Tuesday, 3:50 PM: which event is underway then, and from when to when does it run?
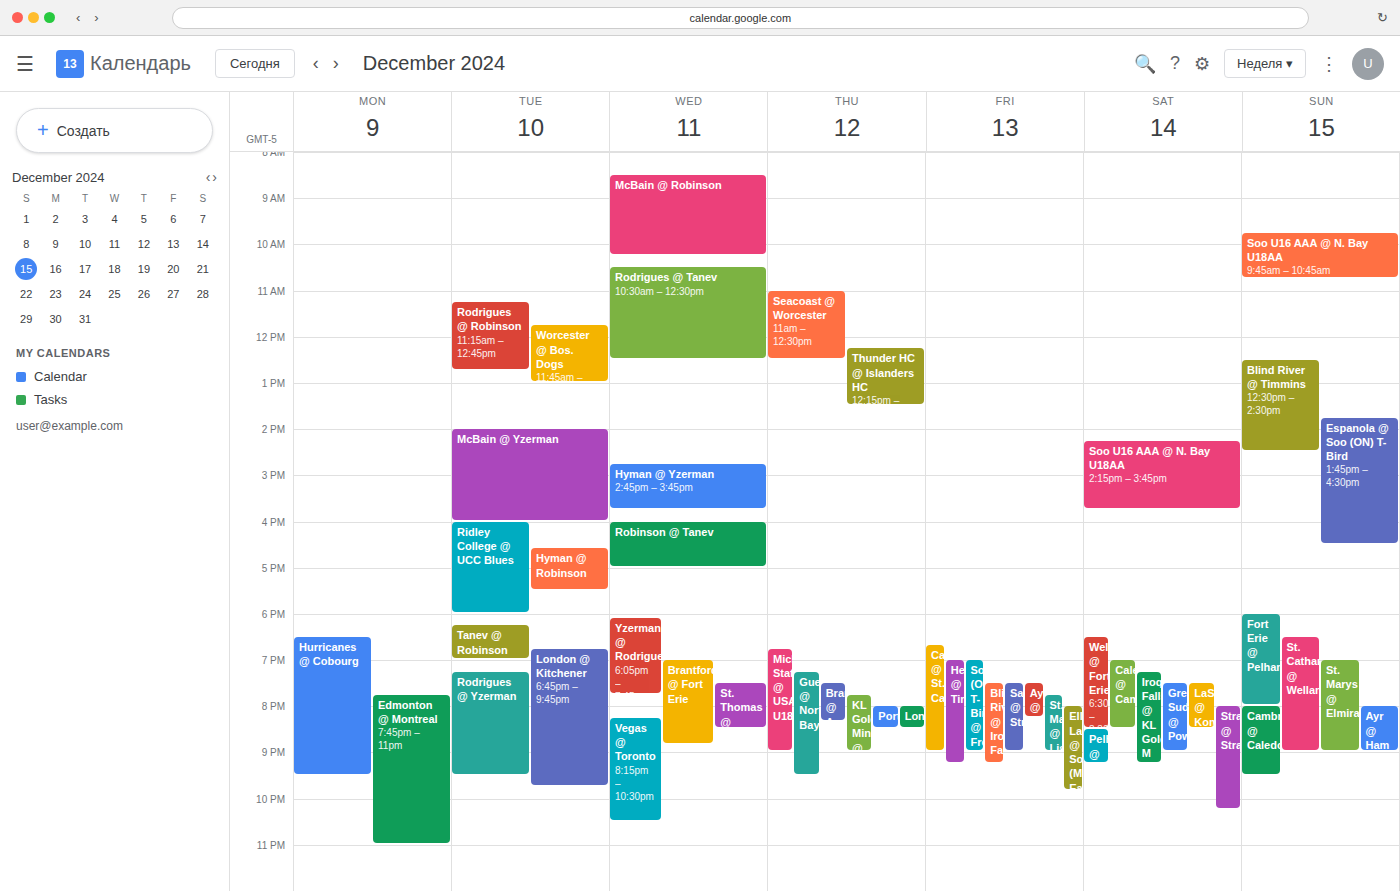
"McBain @ Yzerman", 2:00 PM to 4:00 PM